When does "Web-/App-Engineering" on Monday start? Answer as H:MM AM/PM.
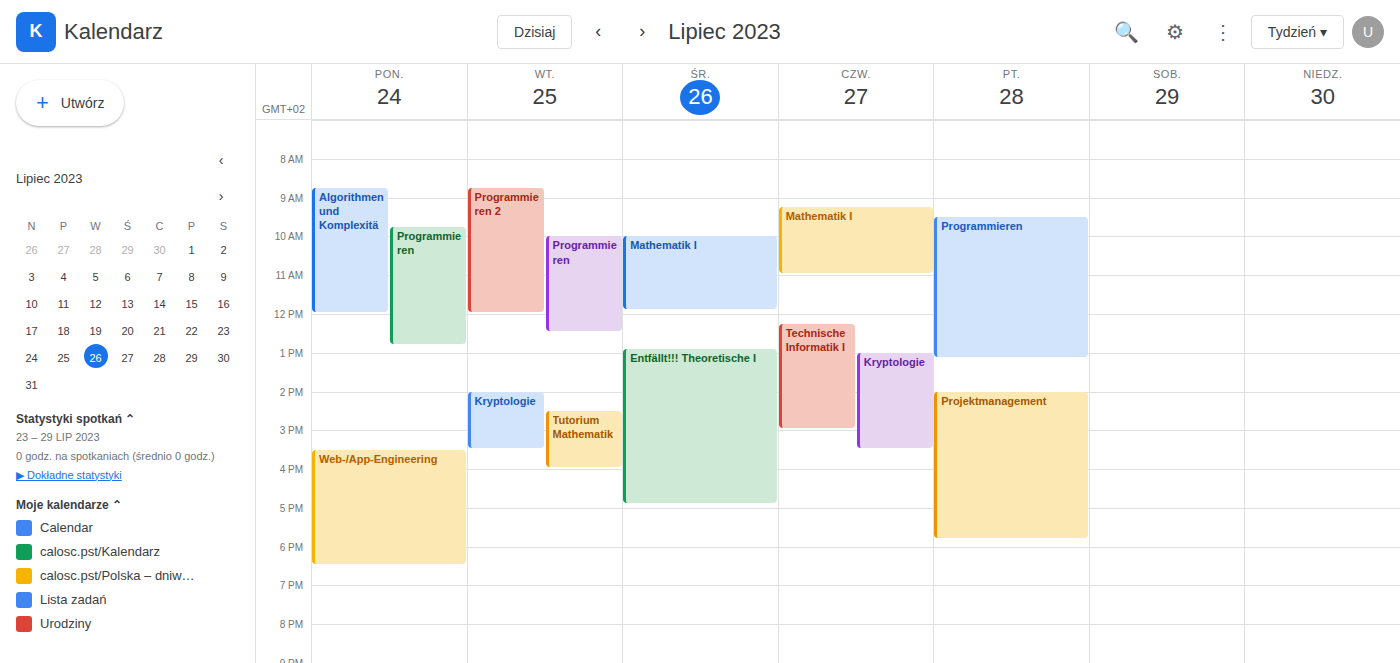
3:30 PM